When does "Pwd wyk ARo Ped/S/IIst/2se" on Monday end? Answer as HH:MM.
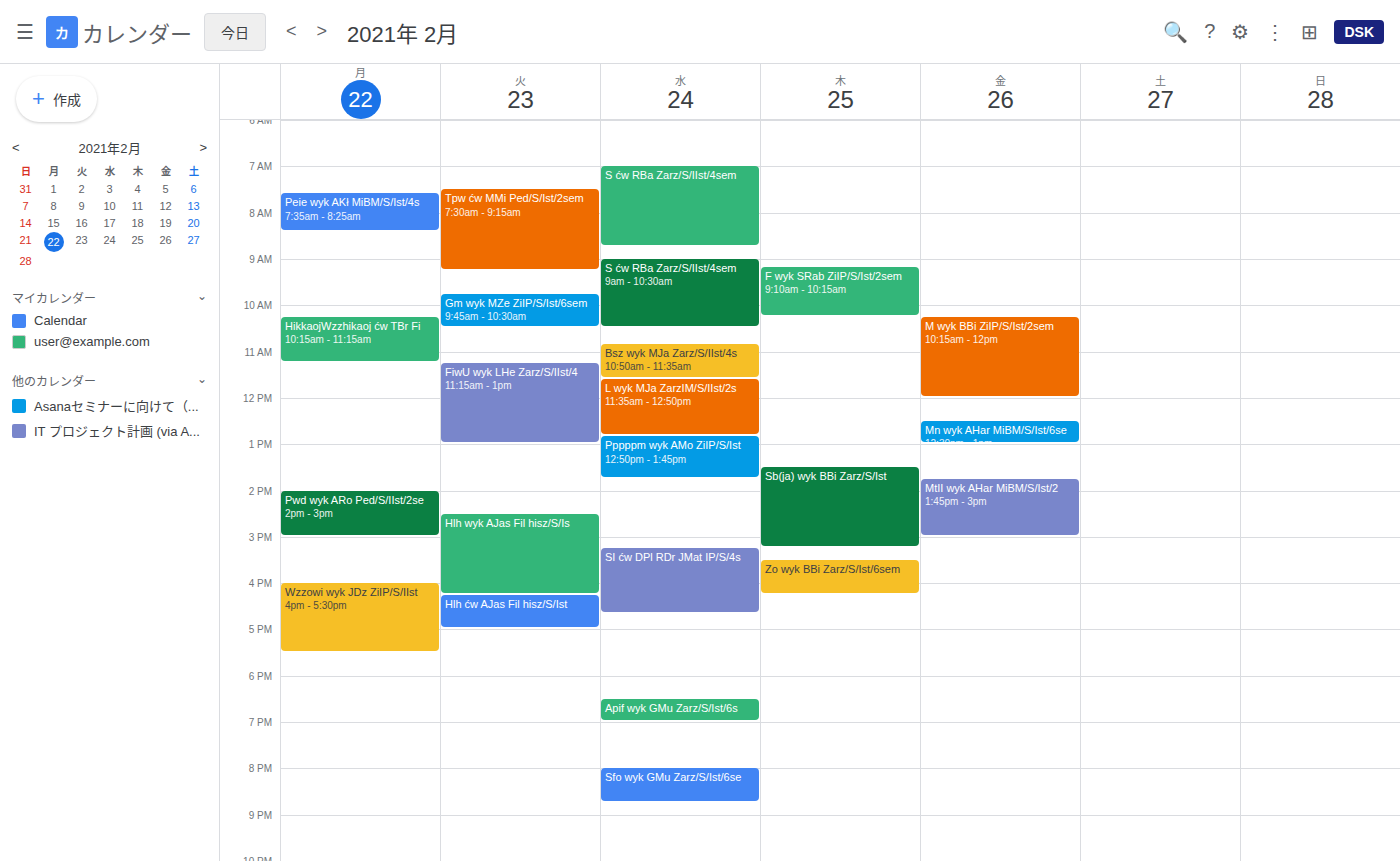
15:00